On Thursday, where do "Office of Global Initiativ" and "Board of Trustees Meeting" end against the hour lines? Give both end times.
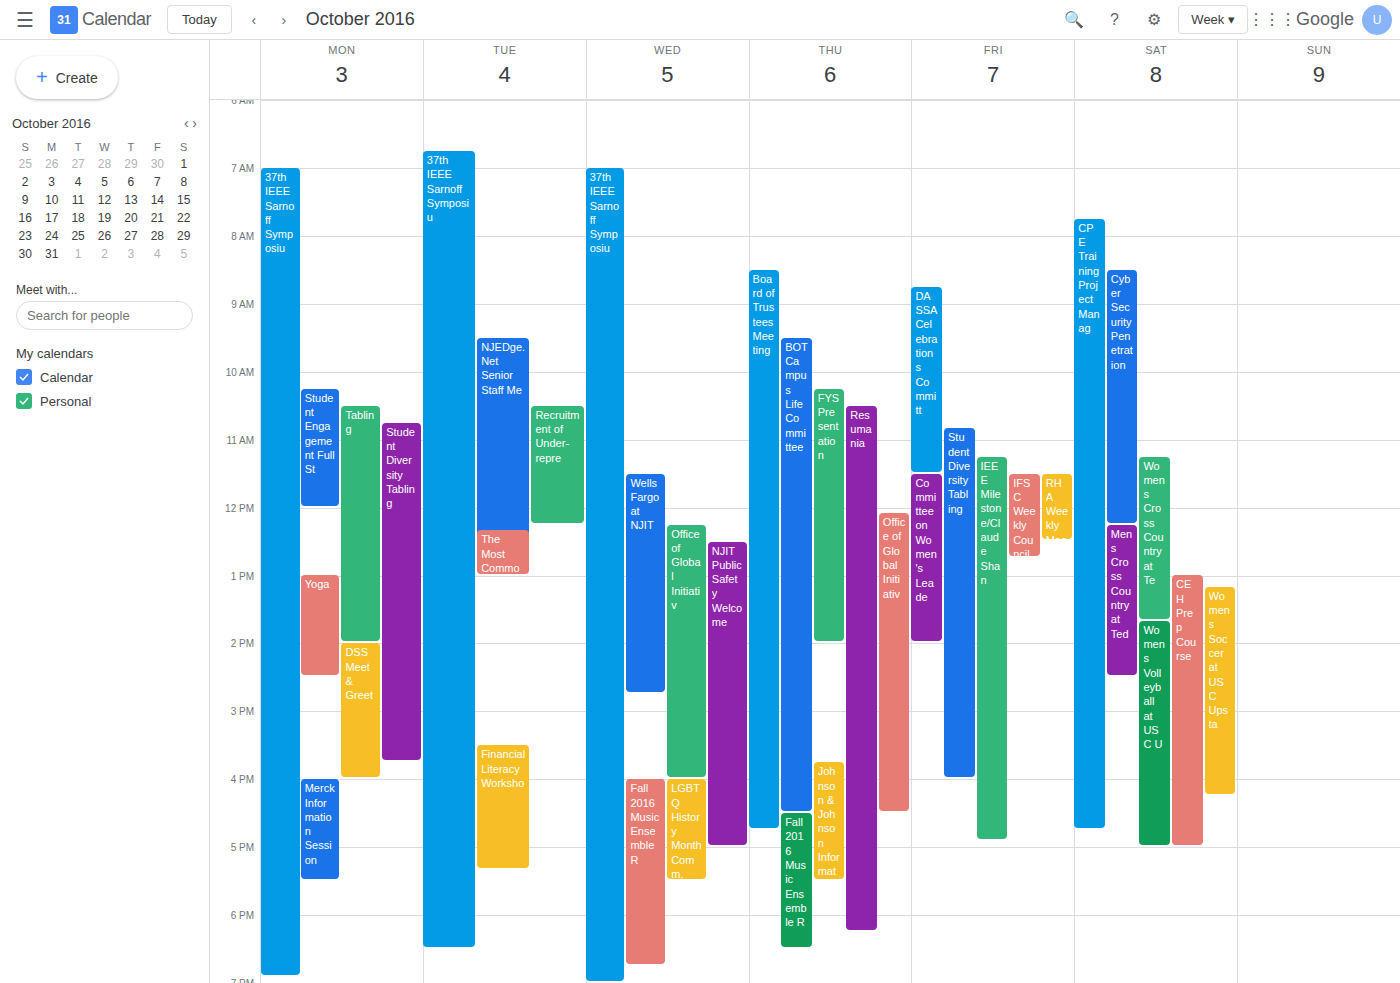
"Office of Global Initiativ": 16:30, halfway between the 16:00 and 17:00 lines. "Board of Trustees Meeting": 16:45, neither: three quarters of the way from the 16:00 line to the 17:00 line.